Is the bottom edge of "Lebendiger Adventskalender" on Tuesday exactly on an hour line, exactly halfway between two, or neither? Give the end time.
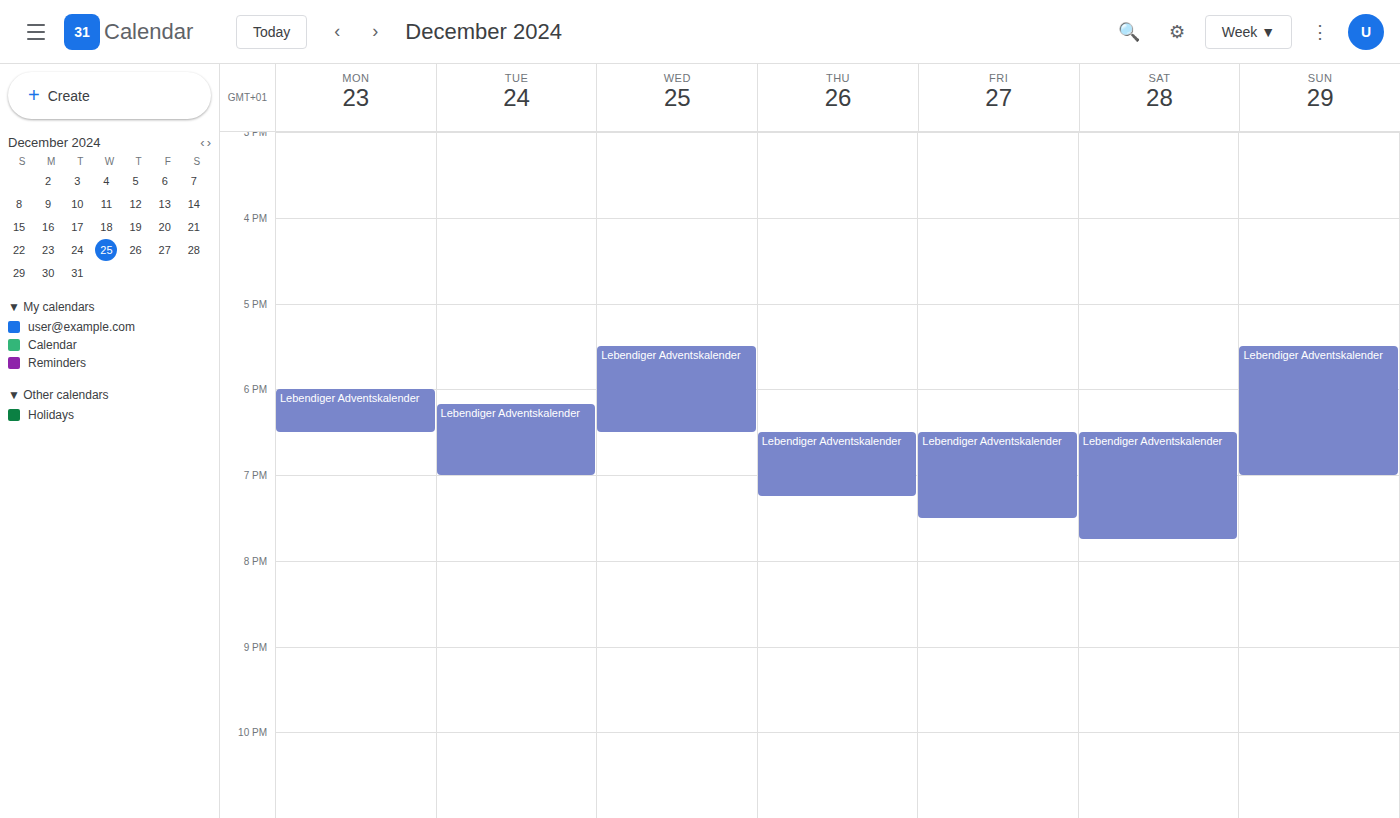
7:00 PM -- exactly on the 7 PM line.